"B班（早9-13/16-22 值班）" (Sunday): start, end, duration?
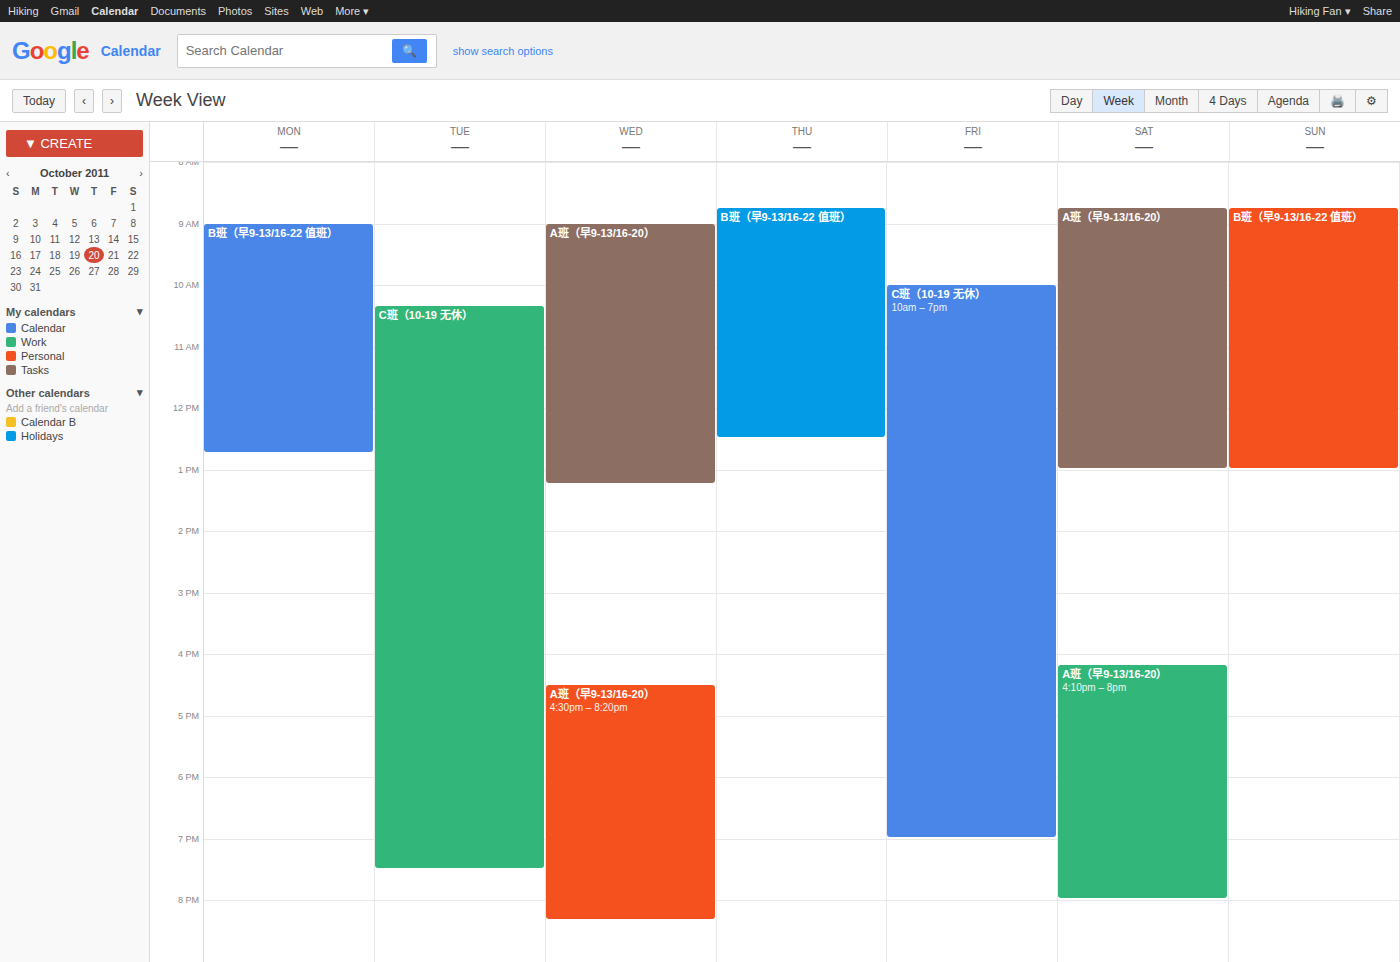
8:45 AM to 1:00 PM, 4 hours 15 minutes